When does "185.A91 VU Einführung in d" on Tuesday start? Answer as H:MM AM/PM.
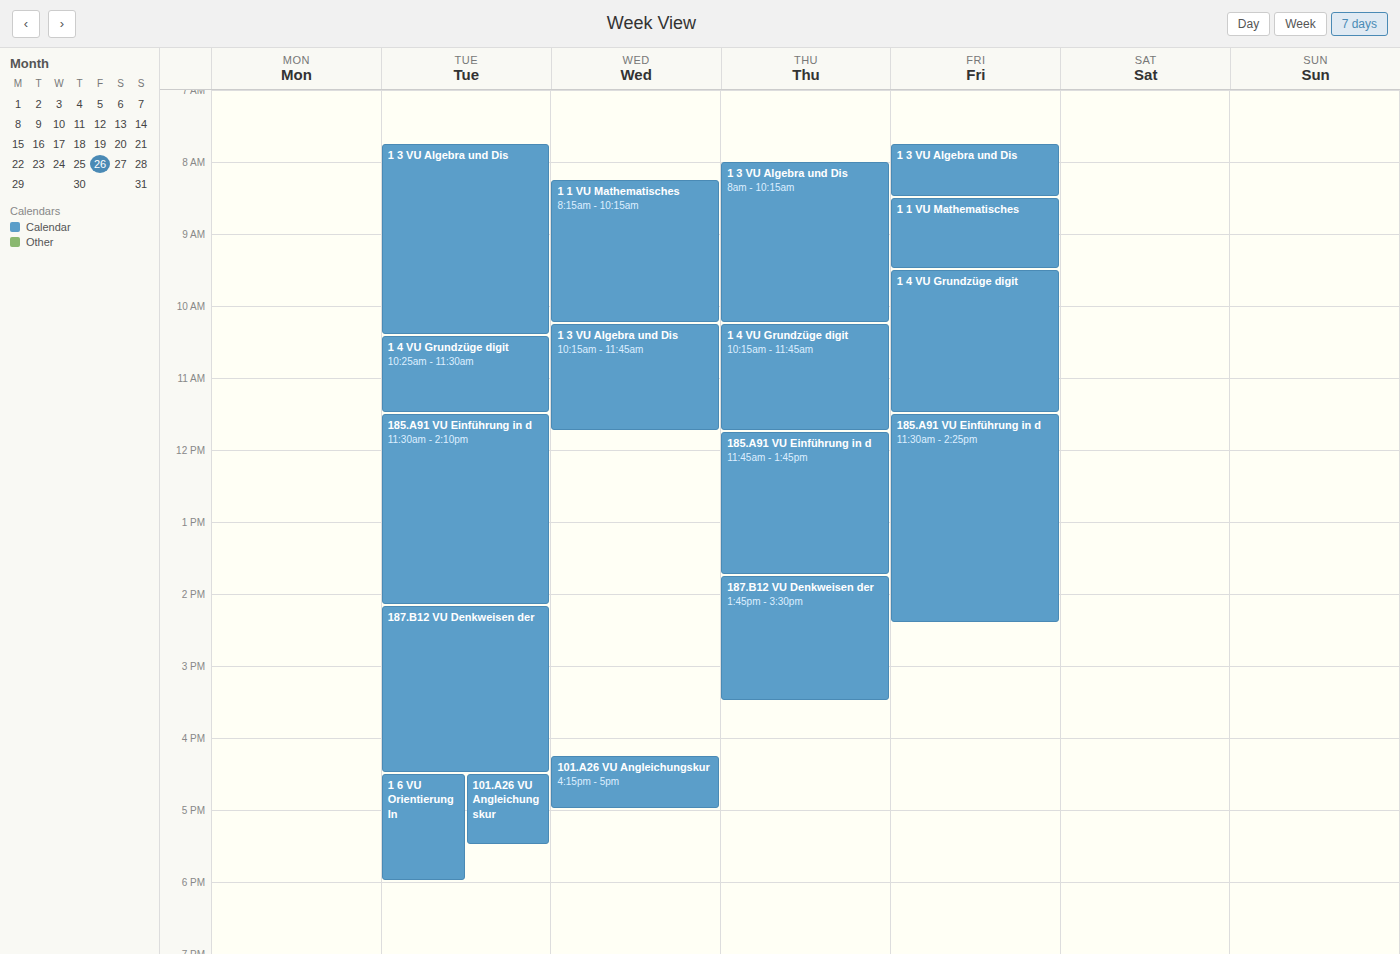
11:30 AM